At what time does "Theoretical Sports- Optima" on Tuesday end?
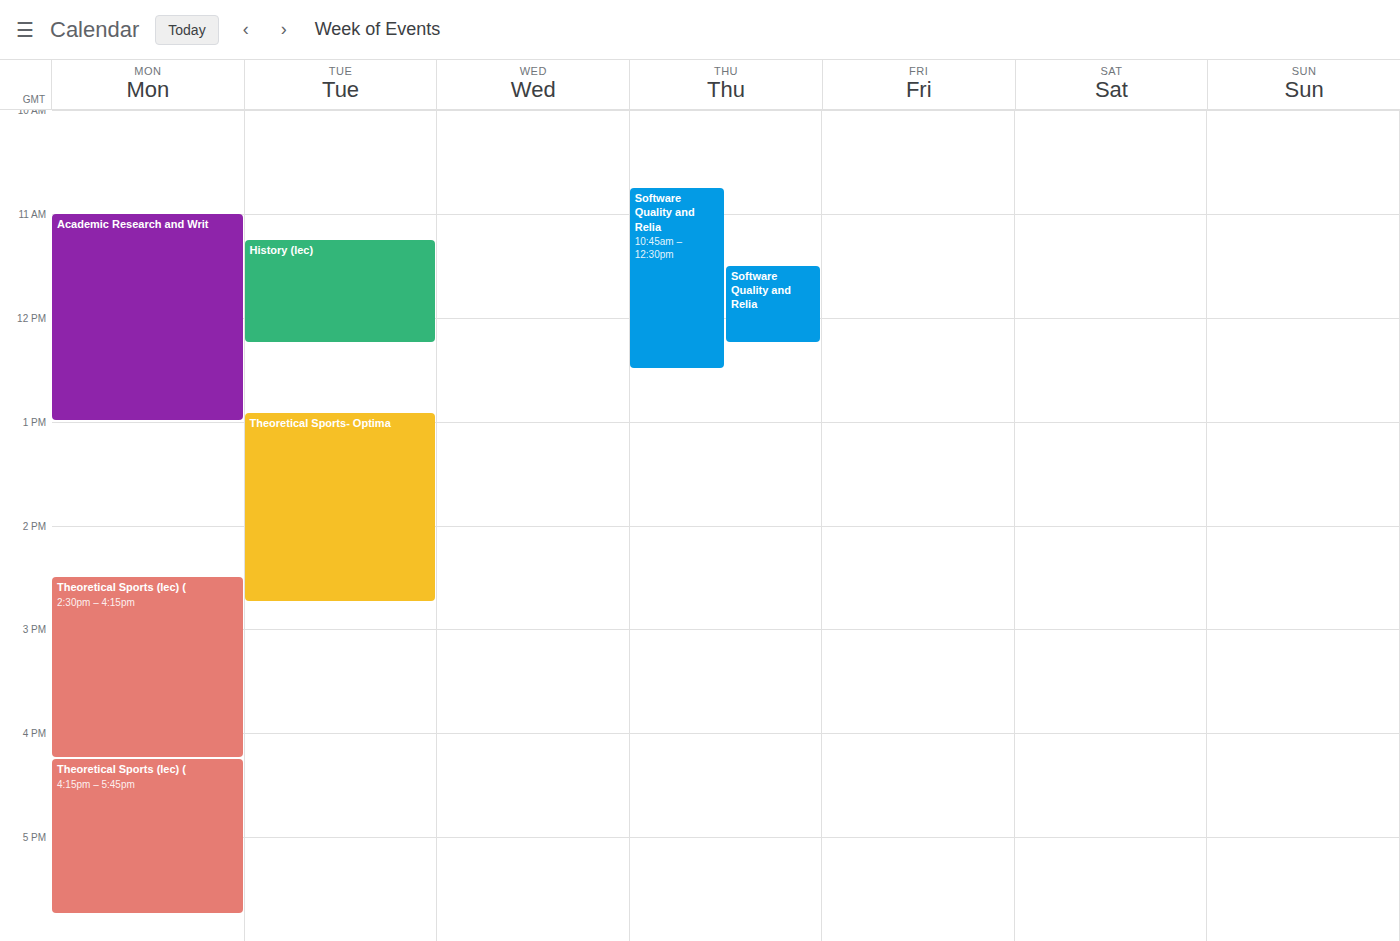
14:45